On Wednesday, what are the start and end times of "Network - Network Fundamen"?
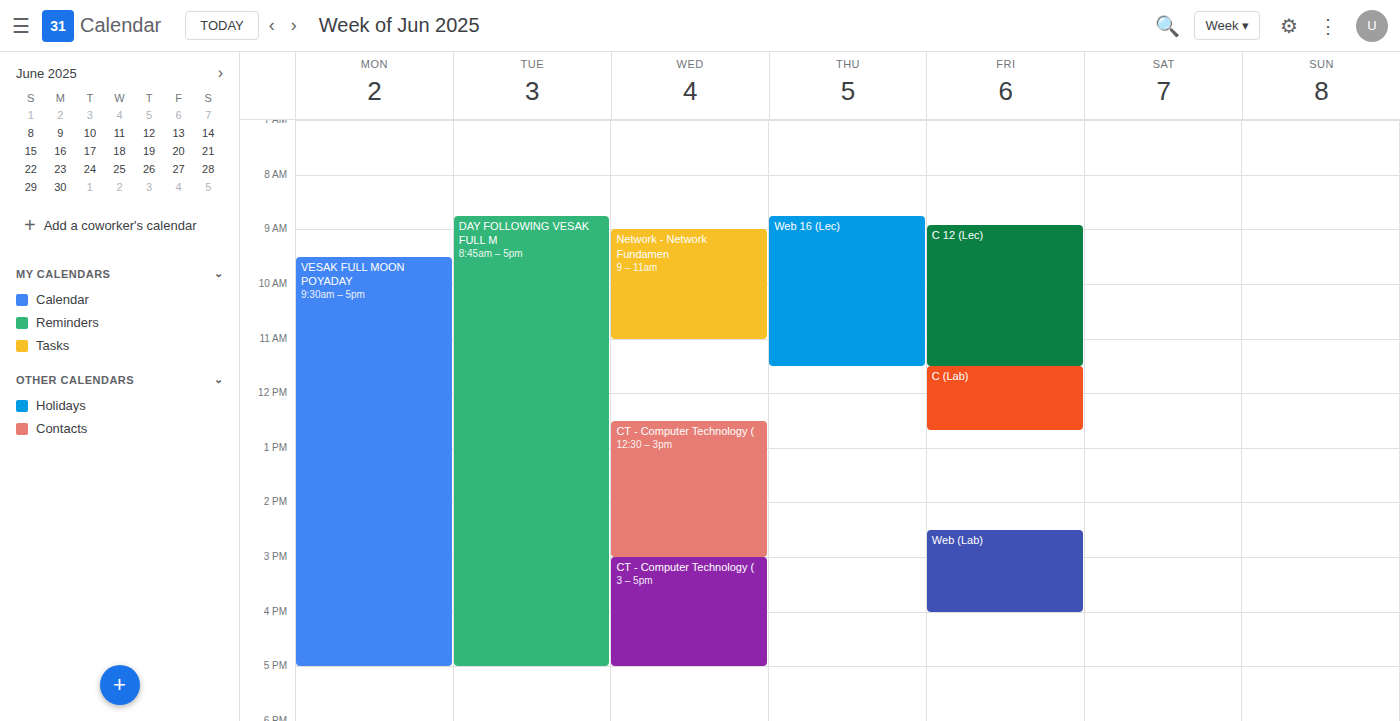
9:00 AM to 11:00 AM